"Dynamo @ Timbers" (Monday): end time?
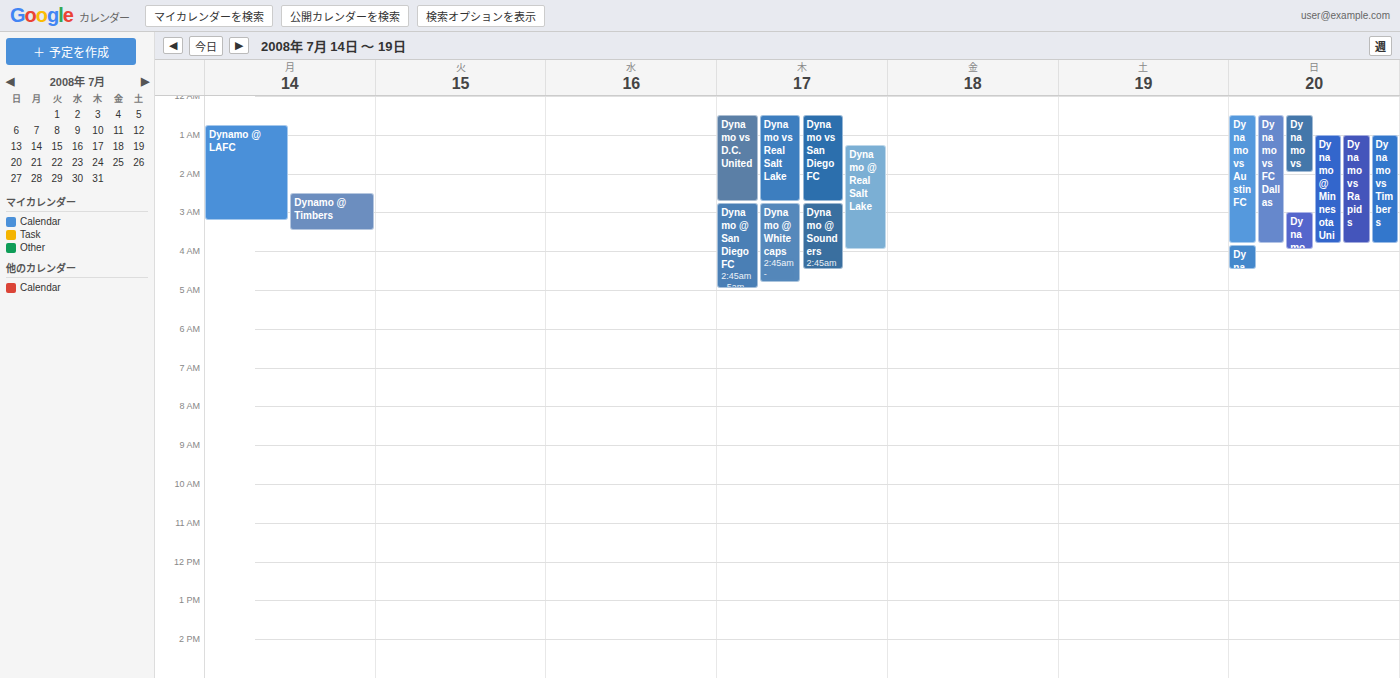
3:30 AM